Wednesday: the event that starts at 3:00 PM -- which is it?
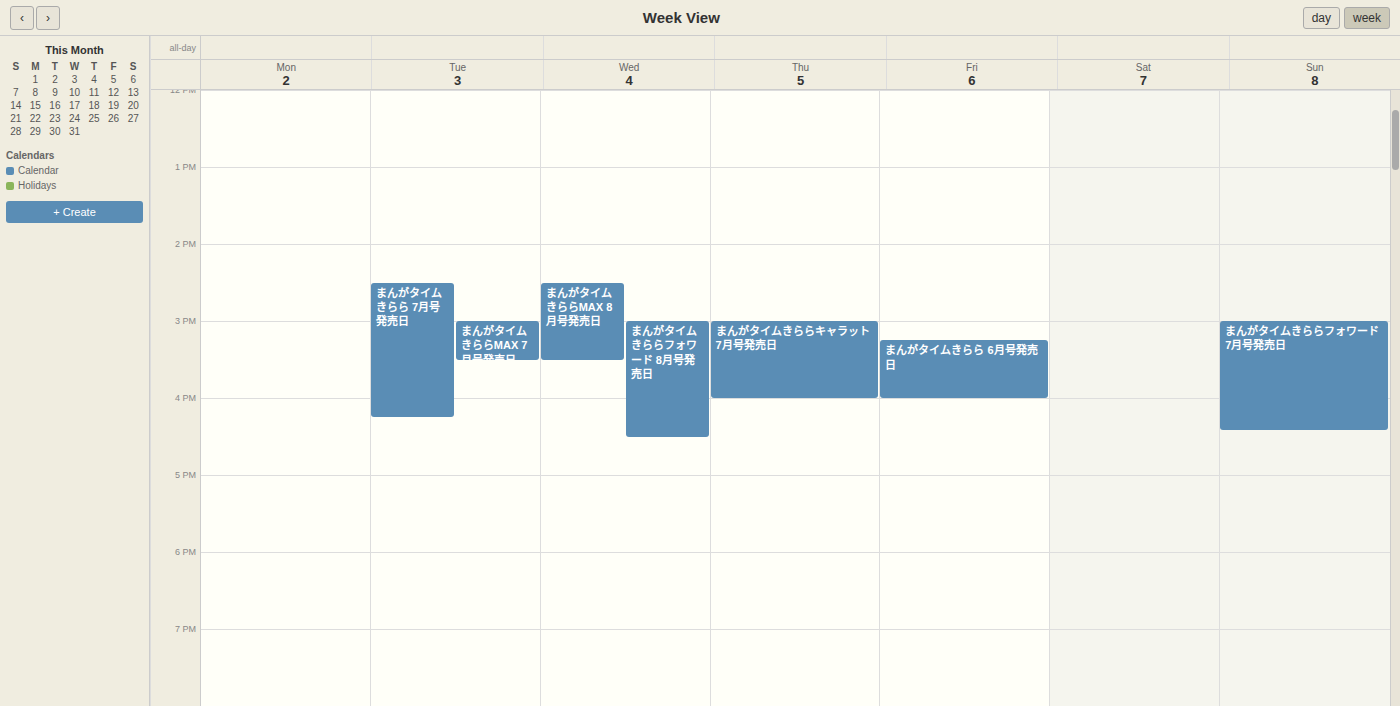
"まんがタイムきららフォワード 8月号発売日"